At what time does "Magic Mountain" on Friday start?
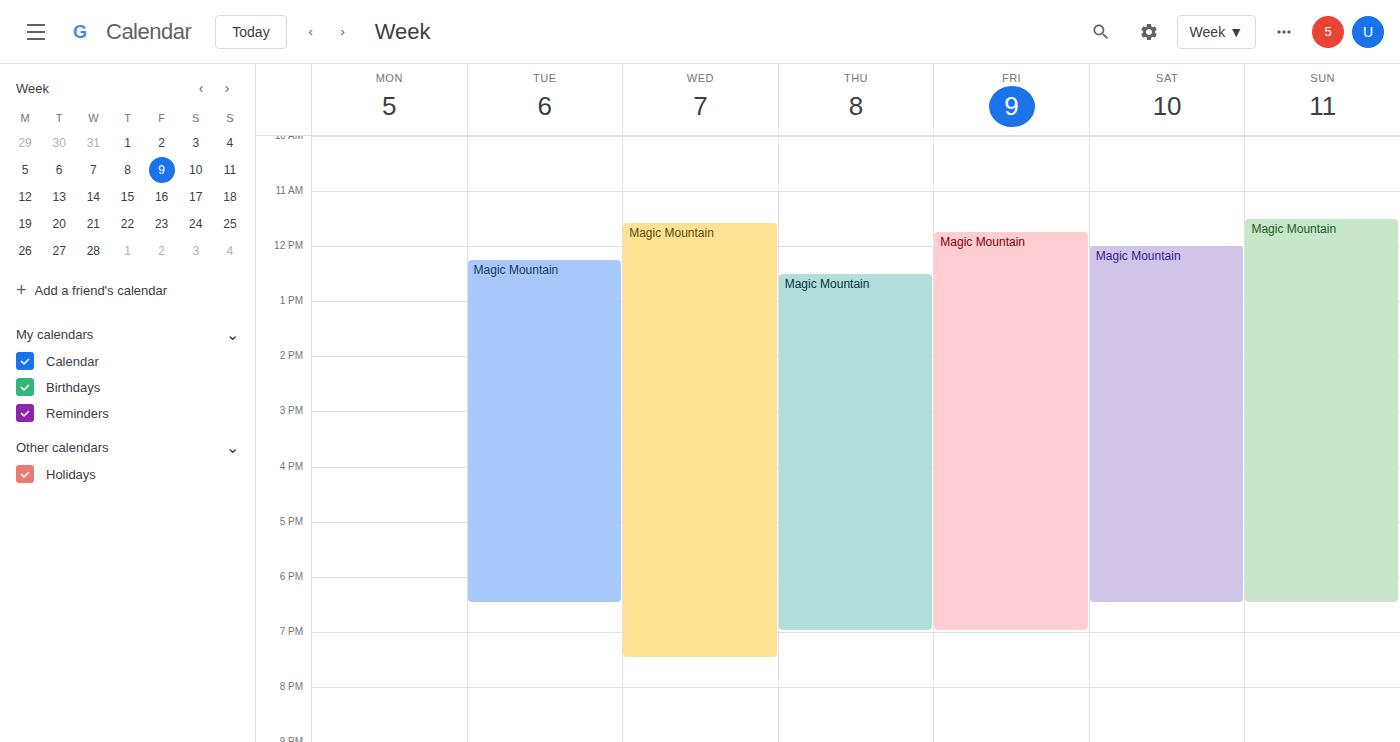
11:45 AM